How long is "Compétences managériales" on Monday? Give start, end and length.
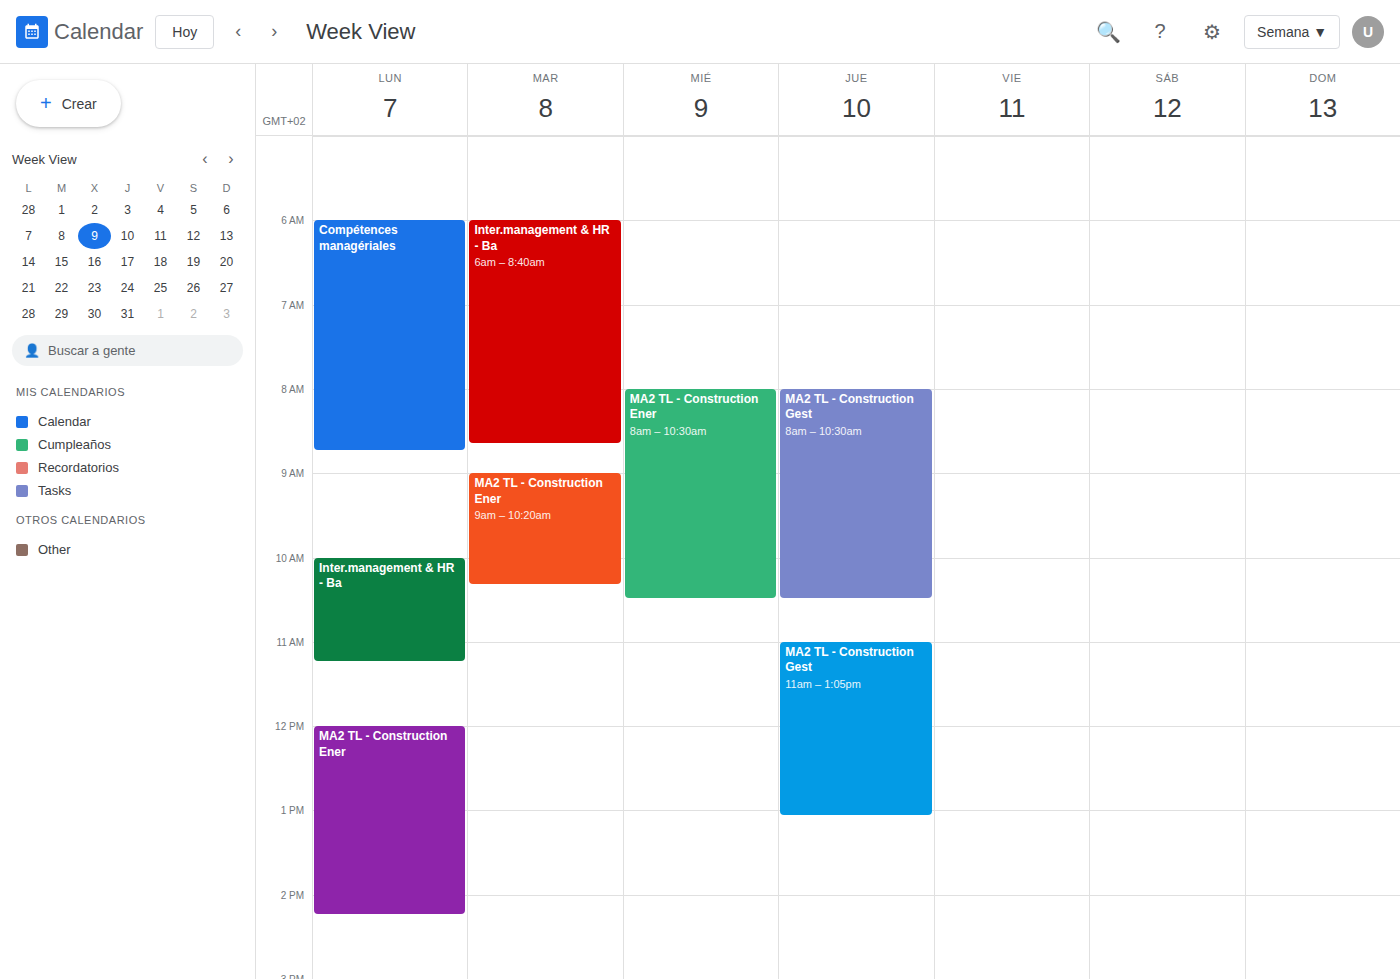
6:00 AM to 8:45 AM, 2 hours 45 minutes